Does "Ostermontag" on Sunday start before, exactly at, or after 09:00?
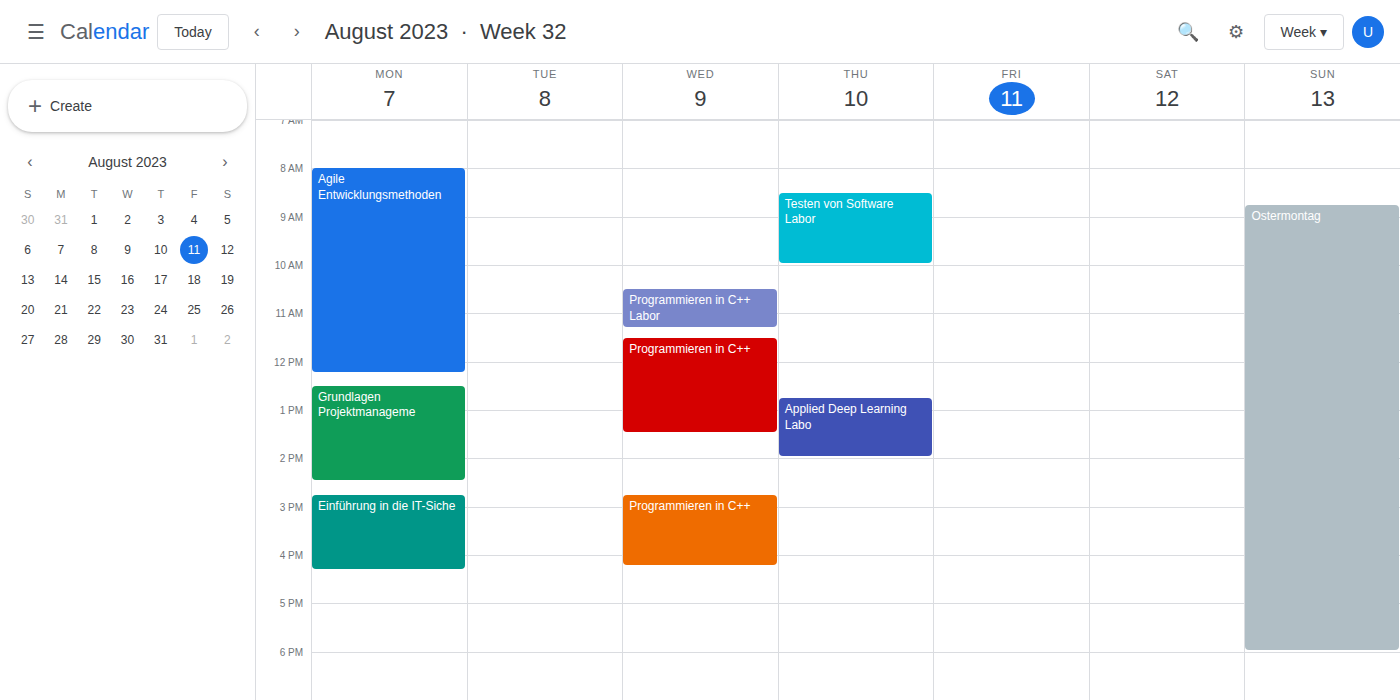
08:45 -- before 09:00, 15 minutes above the 09:00 line.